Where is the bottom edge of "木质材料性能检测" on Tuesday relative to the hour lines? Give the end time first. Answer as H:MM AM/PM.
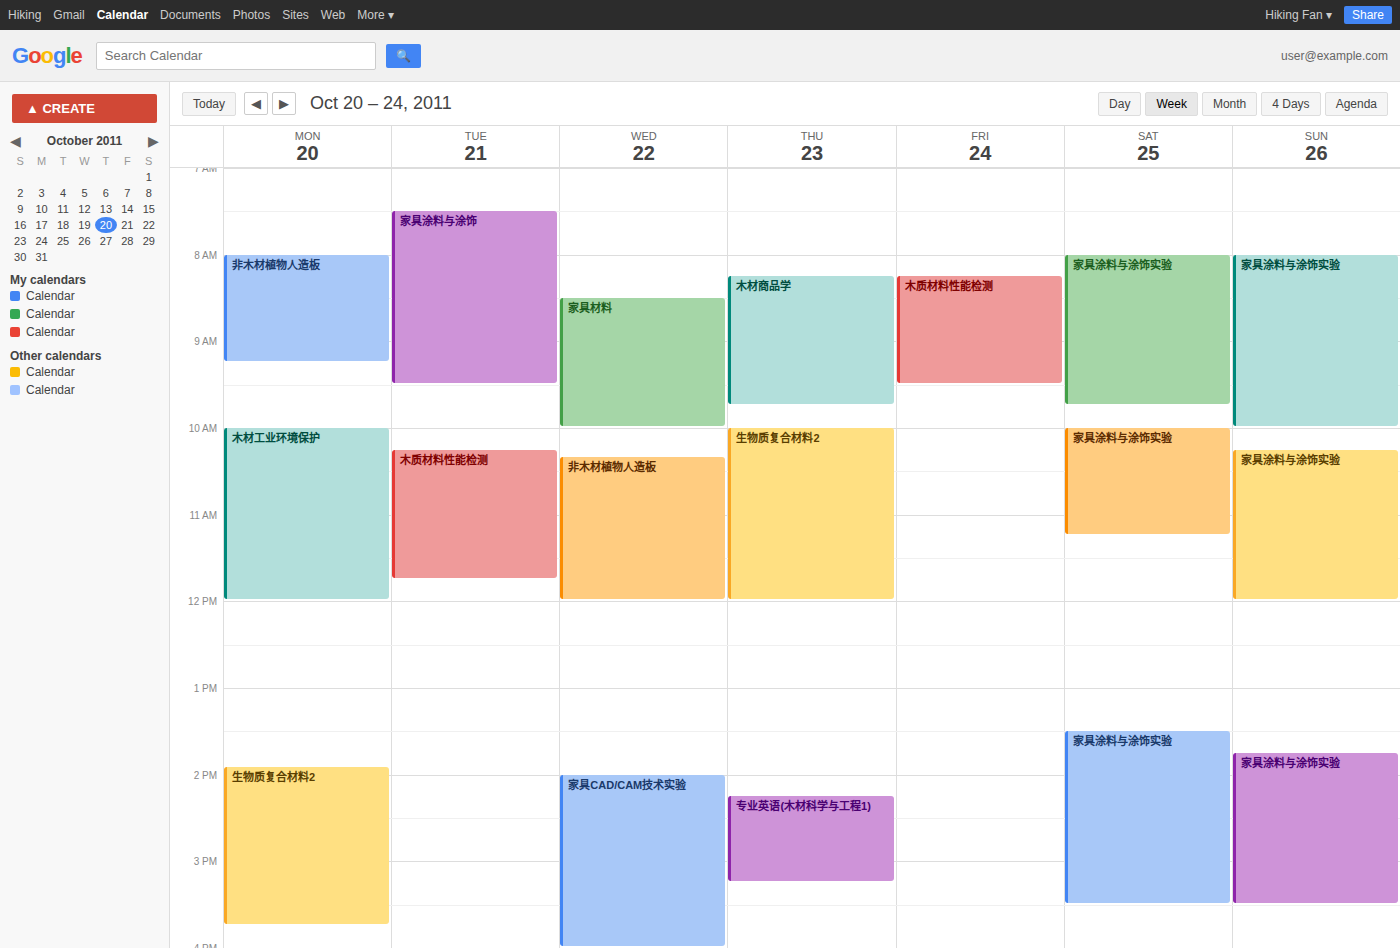
11:45 AM -- neither: three quarters of the way from the 11 AM line to the 12 PM line.